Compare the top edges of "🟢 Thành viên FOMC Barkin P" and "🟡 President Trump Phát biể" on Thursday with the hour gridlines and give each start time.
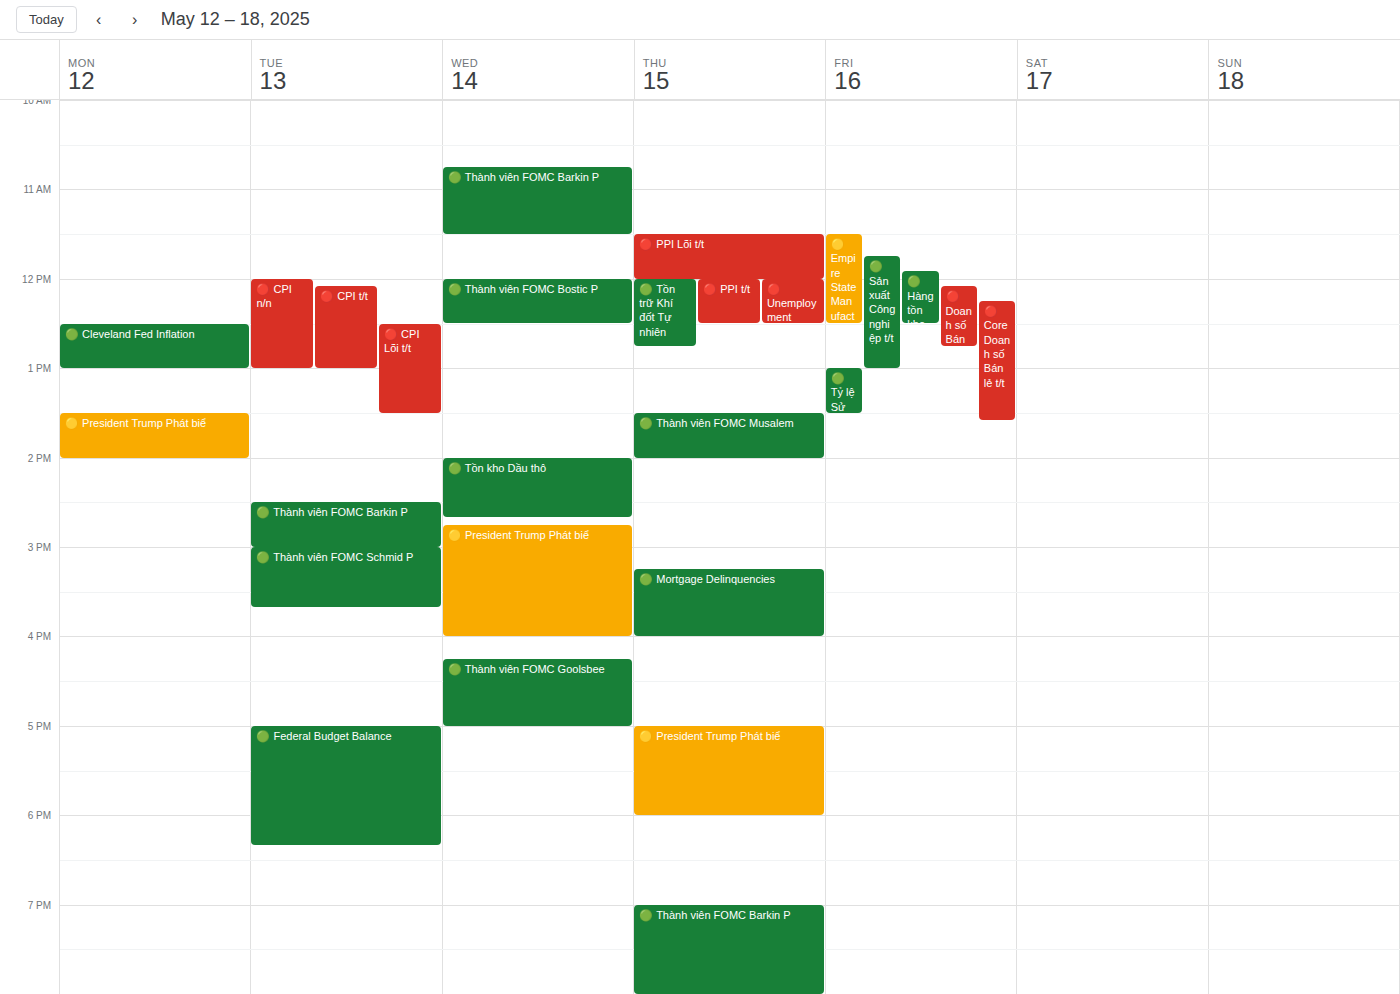
"🟢 Thành viên FOMC Barkin P": 7:00 PM, exactly on the 7 PM line. "🟡 President Trump Phát biể": 5:00 PM, exactly on the 5 PM line.